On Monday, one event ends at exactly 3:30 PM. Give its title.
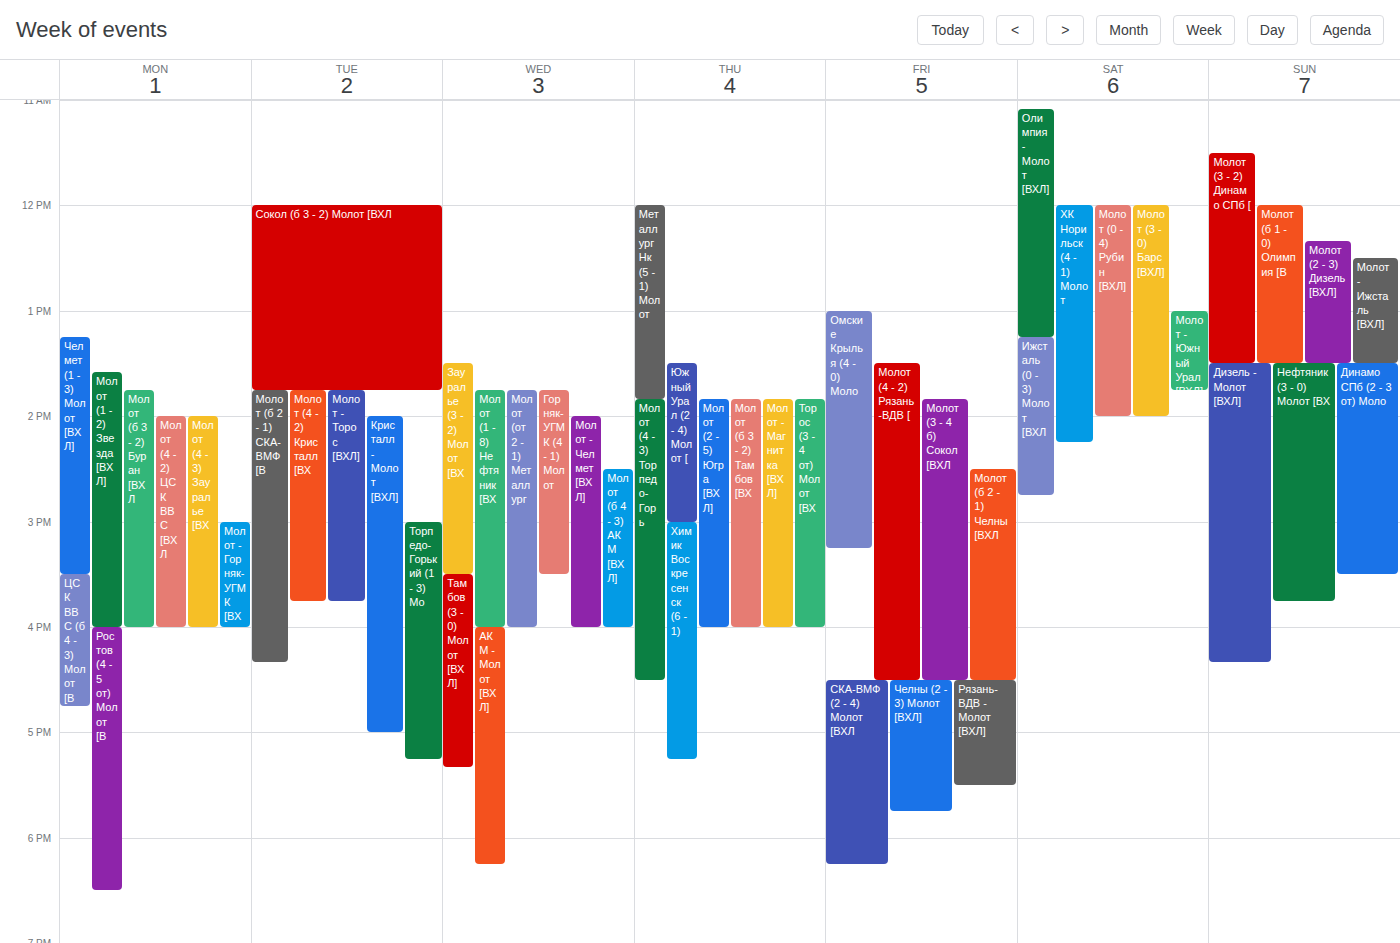
"Челмет (1 - 3) Молот [ВХЛ]"